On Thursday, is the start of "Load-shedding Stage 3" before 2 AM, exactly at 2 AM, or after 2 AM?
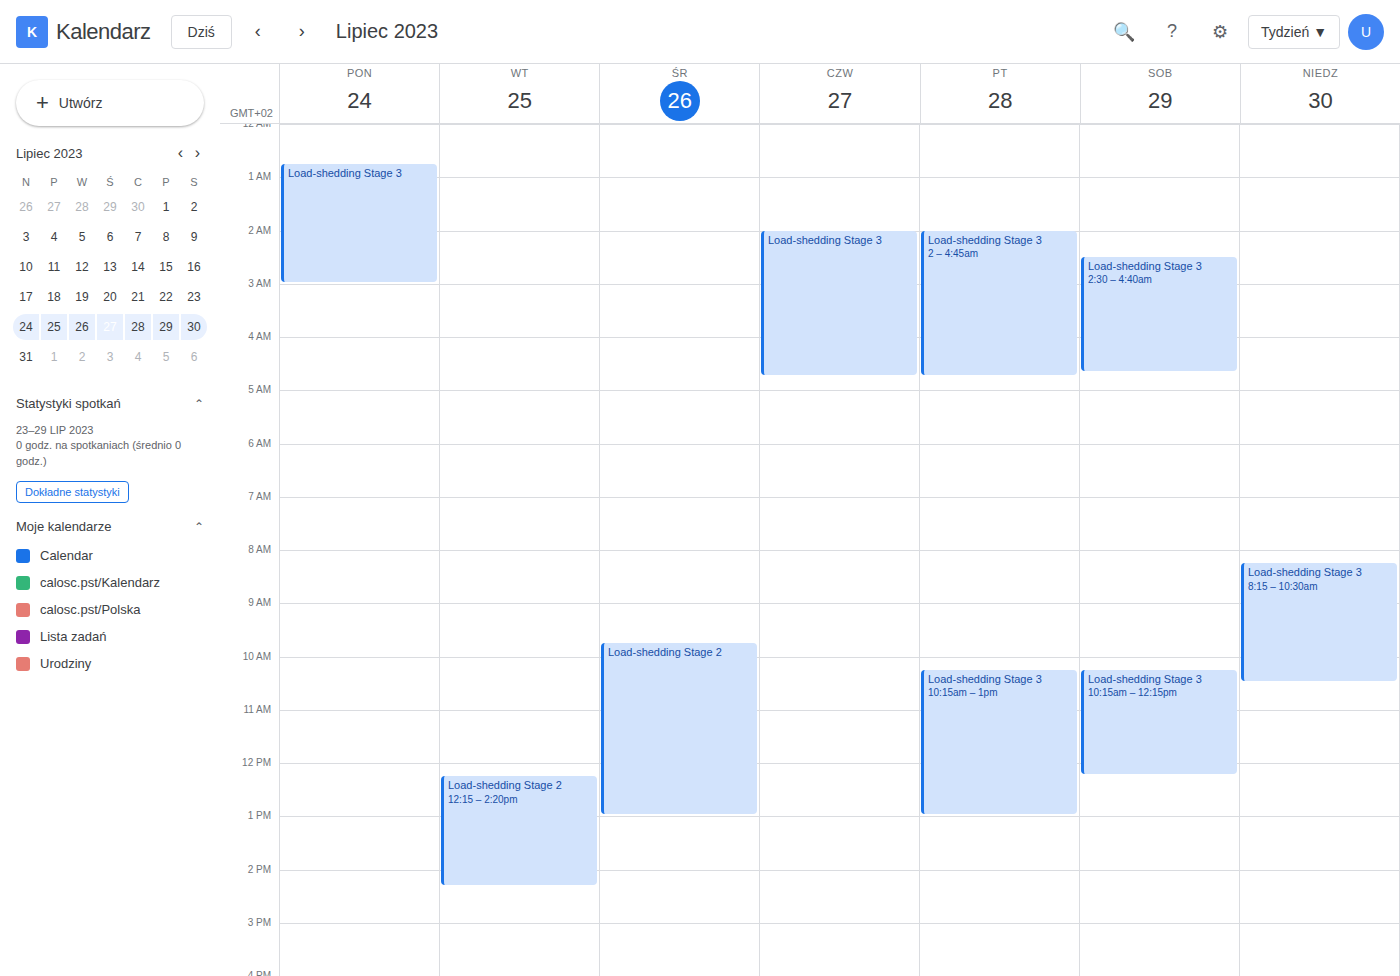
2:00 AM -- exactly at 2 AM, on the 2 AM line.